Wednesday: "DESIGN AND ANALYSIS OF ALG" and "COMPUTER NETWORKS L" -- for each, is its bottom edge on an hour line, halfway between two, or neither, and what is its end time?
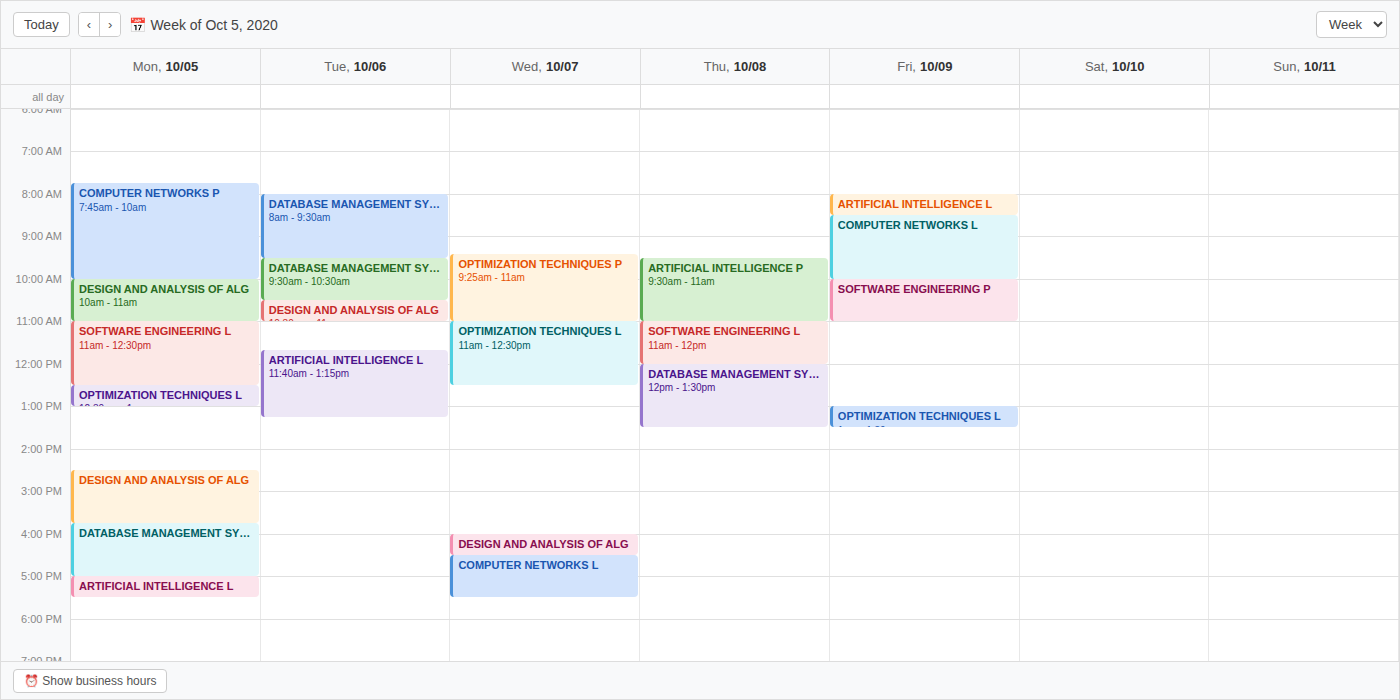
"DESIGN AND ANALYSIS OF ALG": 4:30 PM, halfway between the 4 PM and 5 PM lines. "COMPUTER NETWORKS L": 5:30 PM, halfway between the 5 PM and 6 PM lines.